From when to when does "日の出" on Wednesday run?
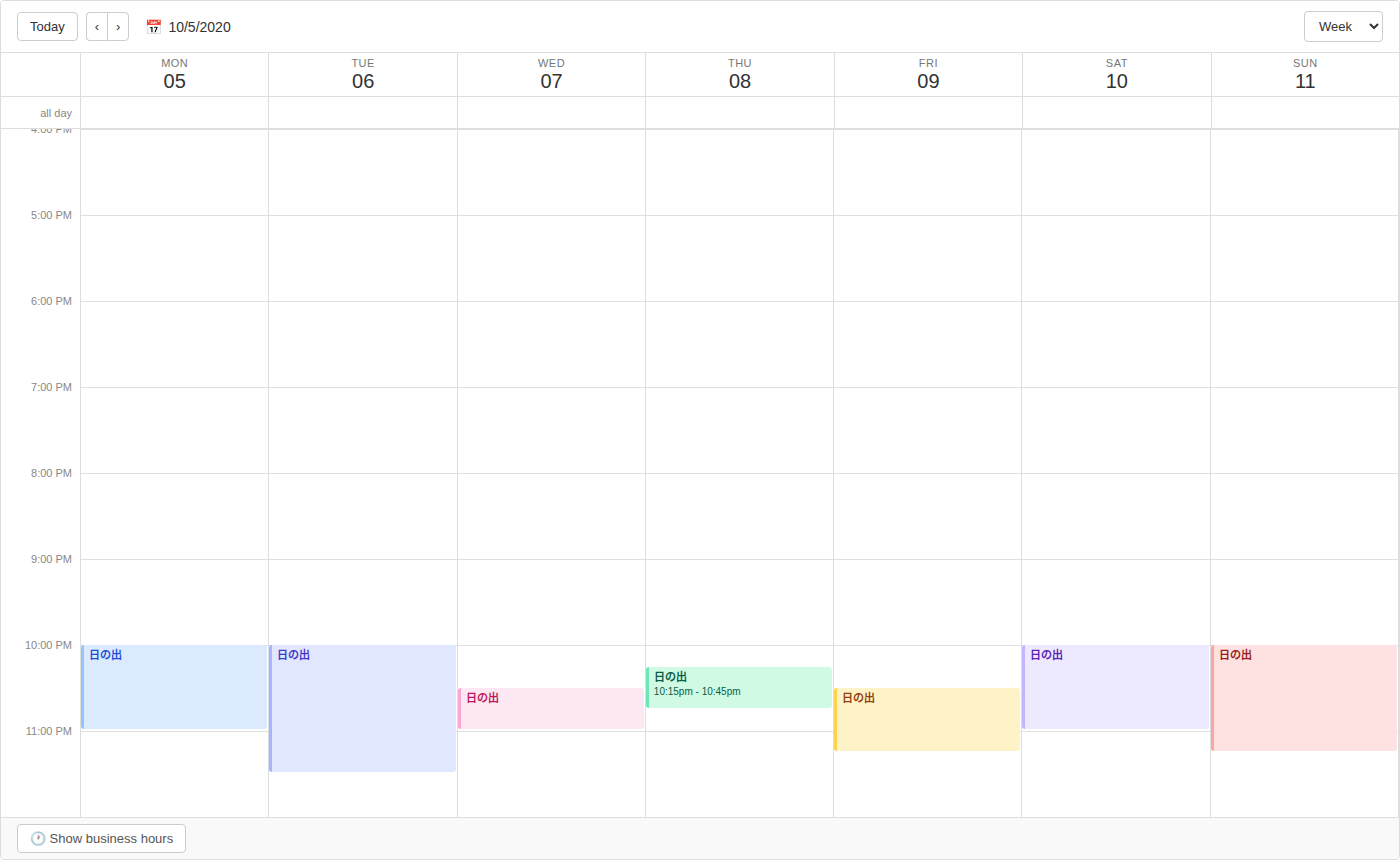
10:30 PM to 11:00 PM